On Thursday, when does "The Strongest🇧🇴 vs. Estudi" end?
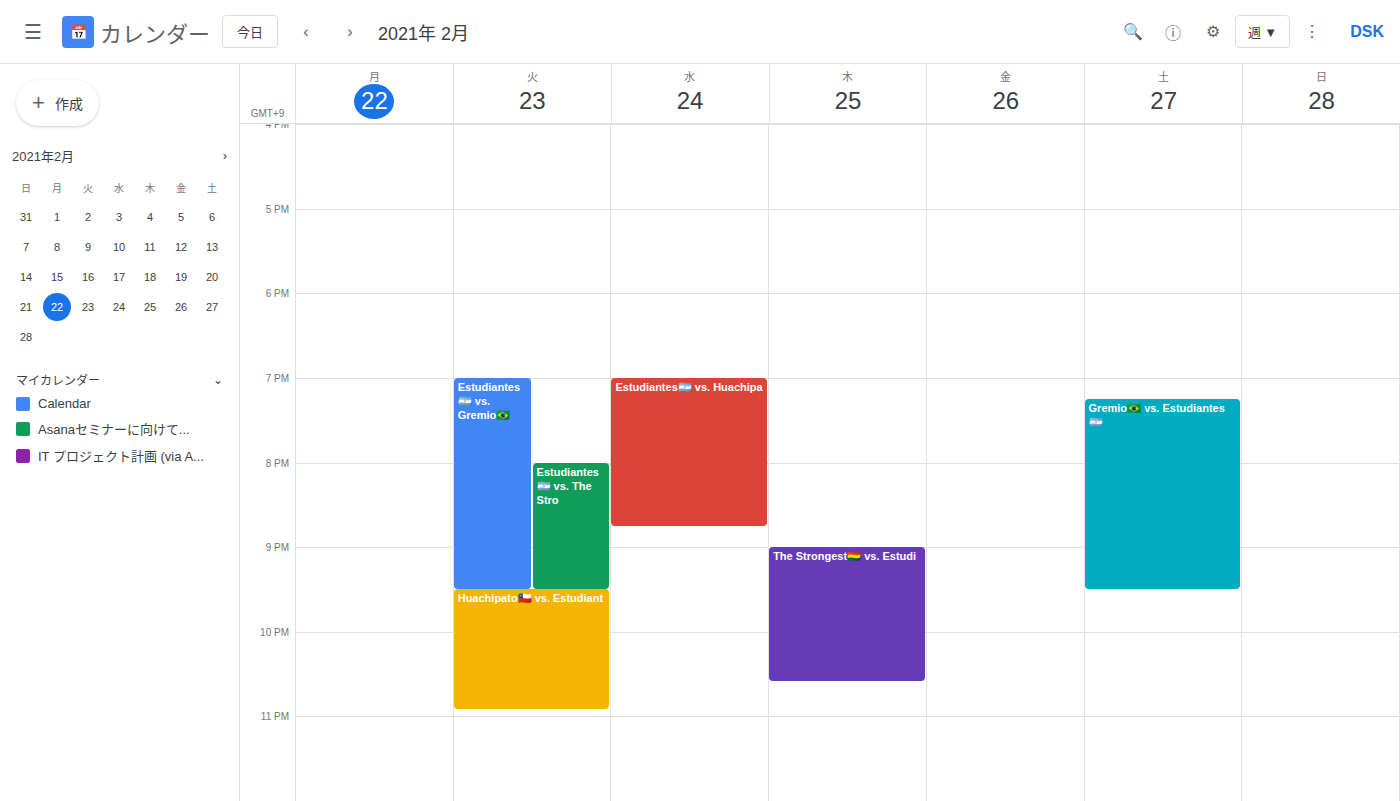
10:35 PM